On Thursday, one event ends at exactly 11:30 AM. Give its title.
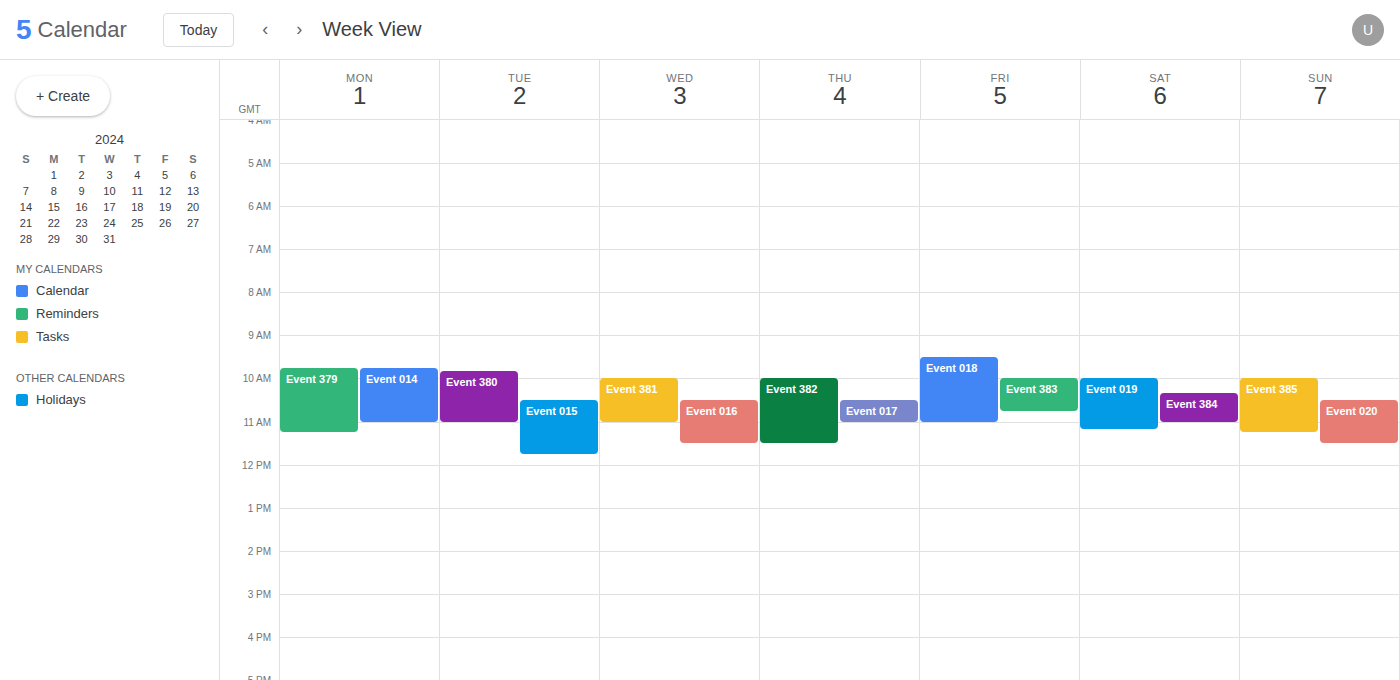
"Event 382"